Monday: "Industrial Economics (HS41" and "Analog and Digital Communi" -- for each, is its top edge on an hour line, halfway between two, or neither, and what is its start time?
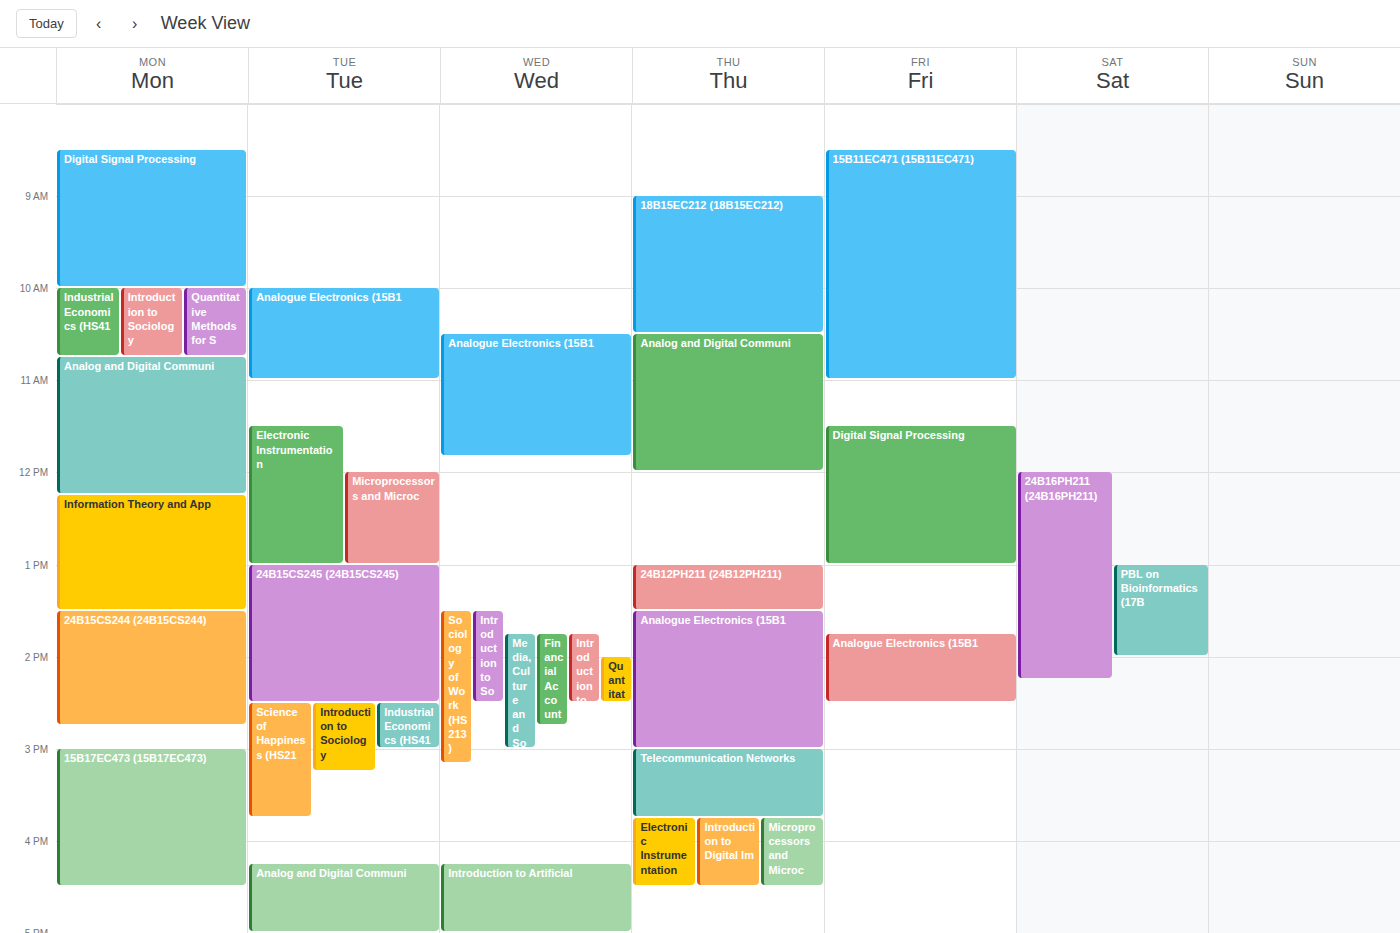
"Industrial Economics (HS41": 10:00 AM, exactly on the 10 AM line. "Analog and Digital Communi": 10:45 AM, neither: three quarters of the way from the 10 AM line to the 11 AM line.